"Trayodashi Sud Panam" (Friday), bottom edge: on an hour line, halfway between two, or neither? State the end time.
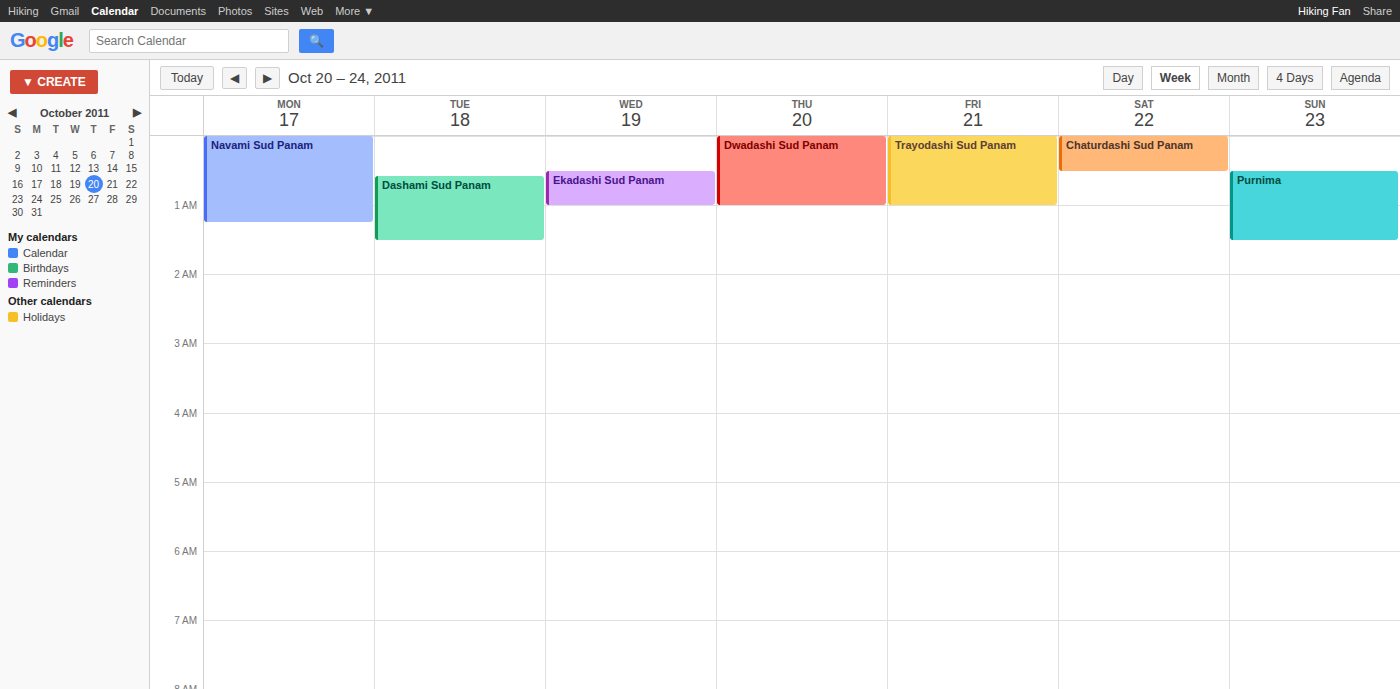
1:00 AM -- exactly on the 1 AM line.